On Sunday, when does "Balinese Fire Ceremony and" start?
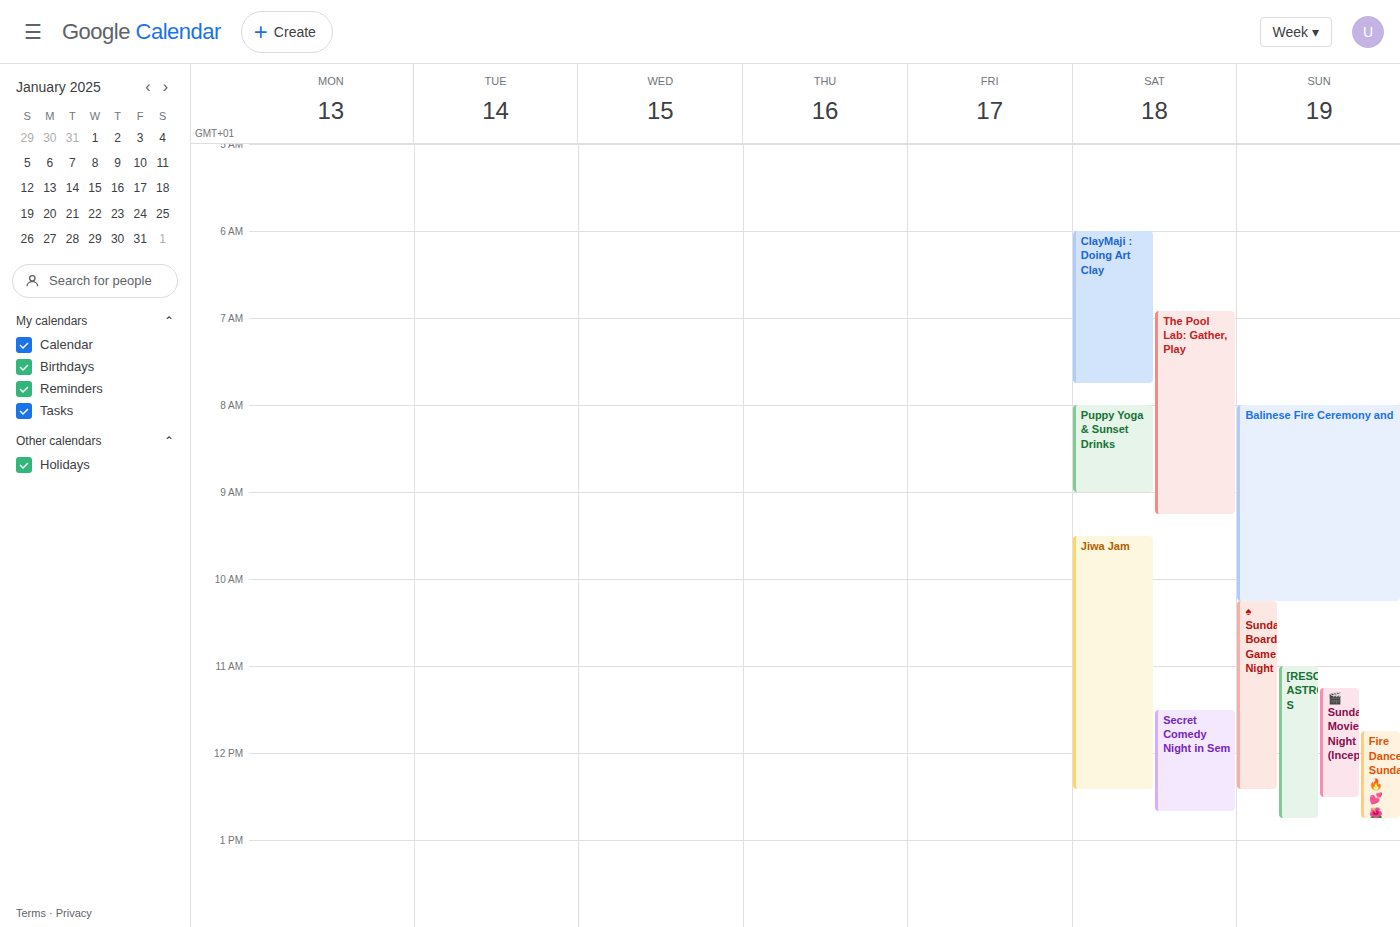
8:00 AM